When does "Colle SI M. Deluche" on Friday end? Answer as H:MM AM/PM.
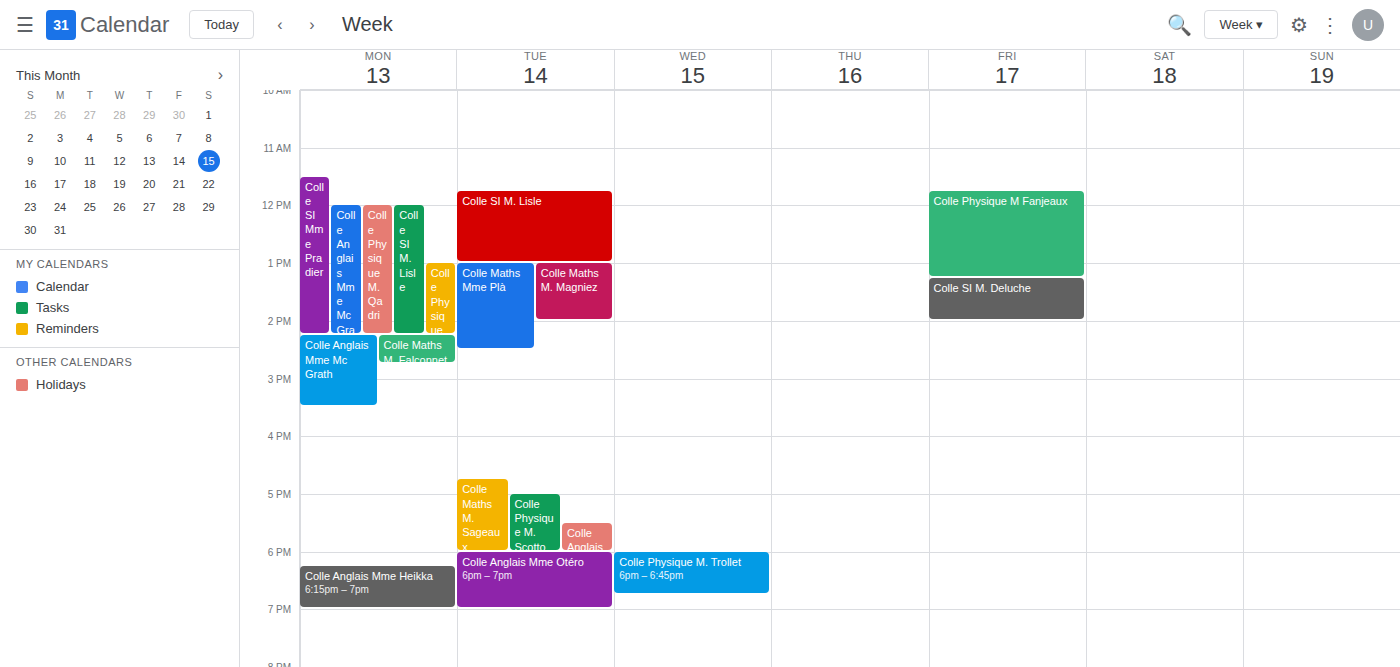
2:00 PM